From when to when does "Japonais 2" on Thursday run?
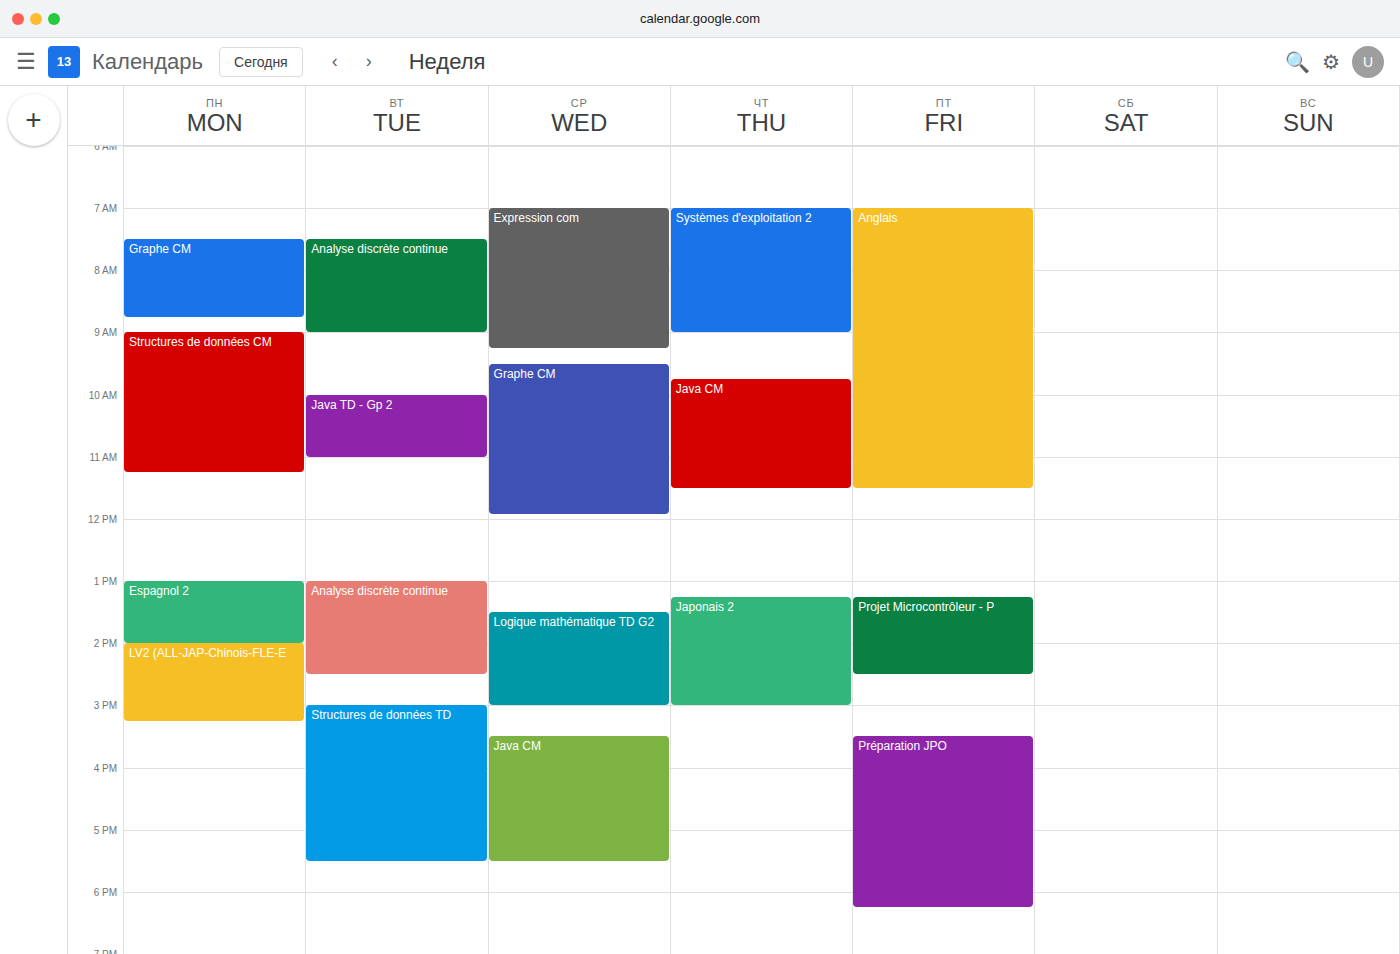
1:15 PM to 3:00 PM